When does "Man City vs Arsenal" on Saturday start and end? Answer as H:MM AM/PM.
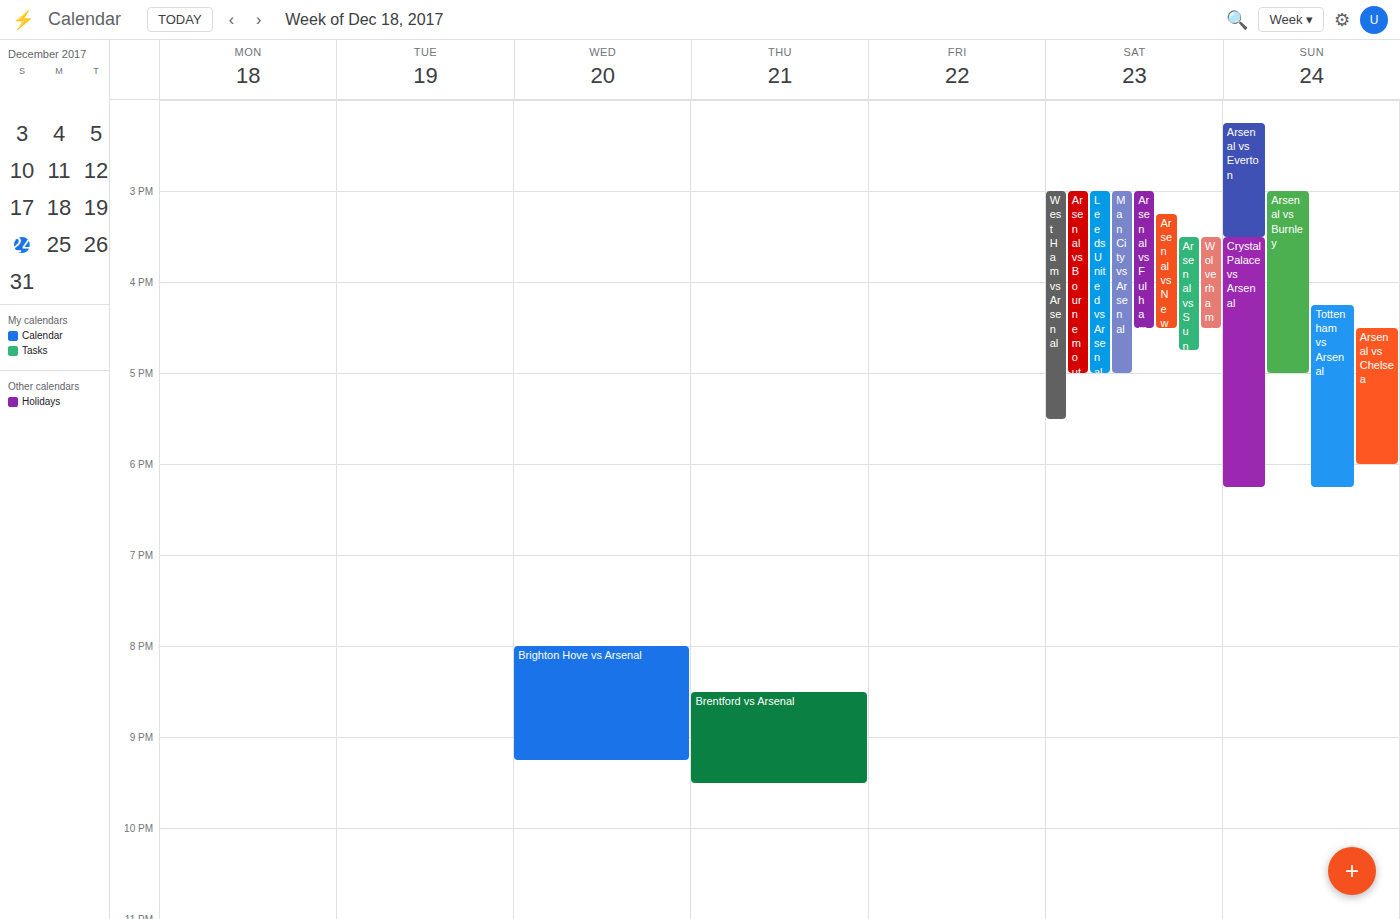
3:00 PM to 5:00 PM